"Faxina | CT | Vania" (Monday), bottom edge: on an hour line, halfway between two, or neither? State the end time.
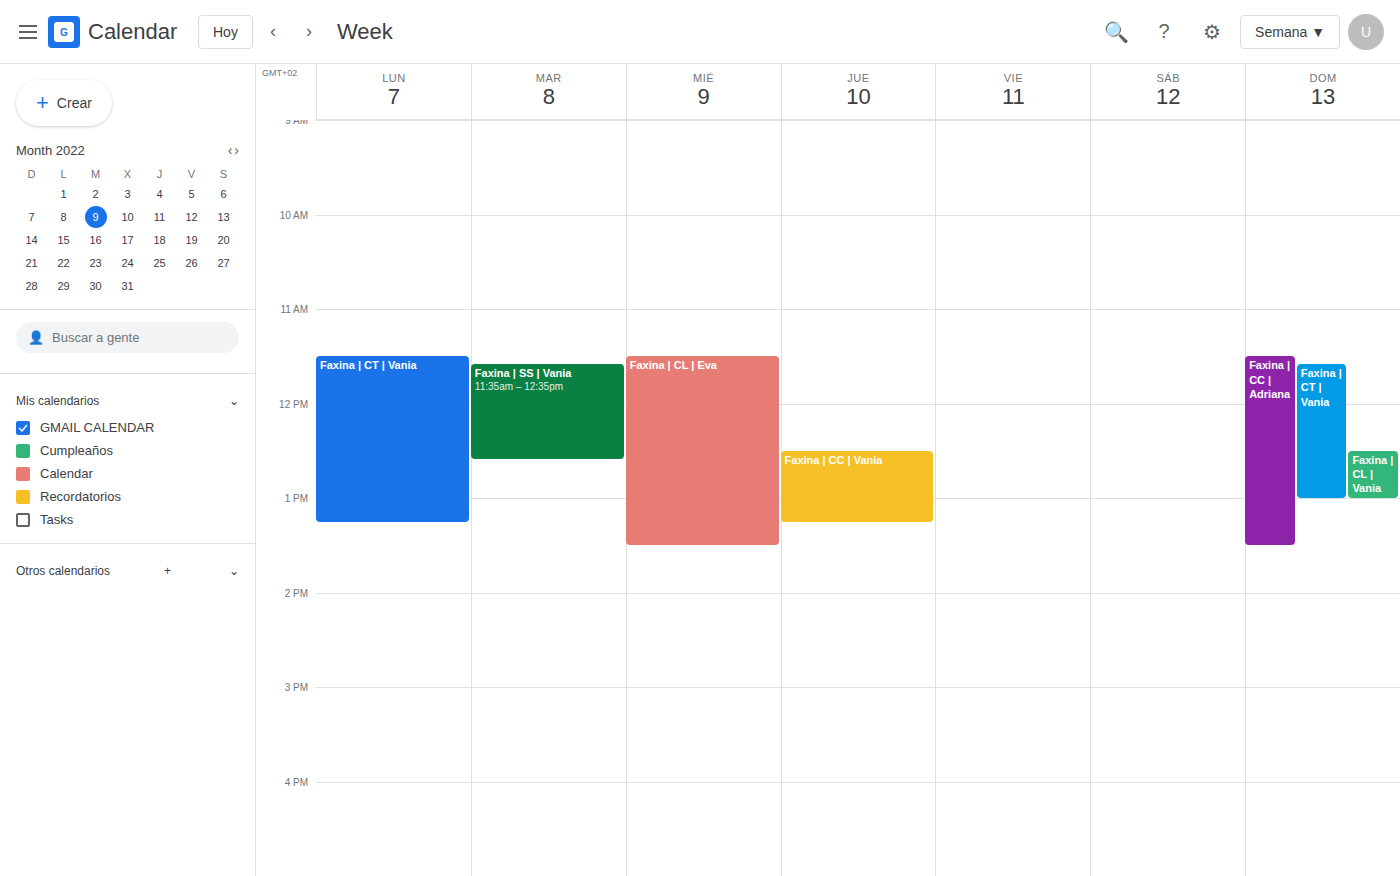
1:15 PM -- neither: a quarter of the way from the 1 PM line to the 2 PM line.